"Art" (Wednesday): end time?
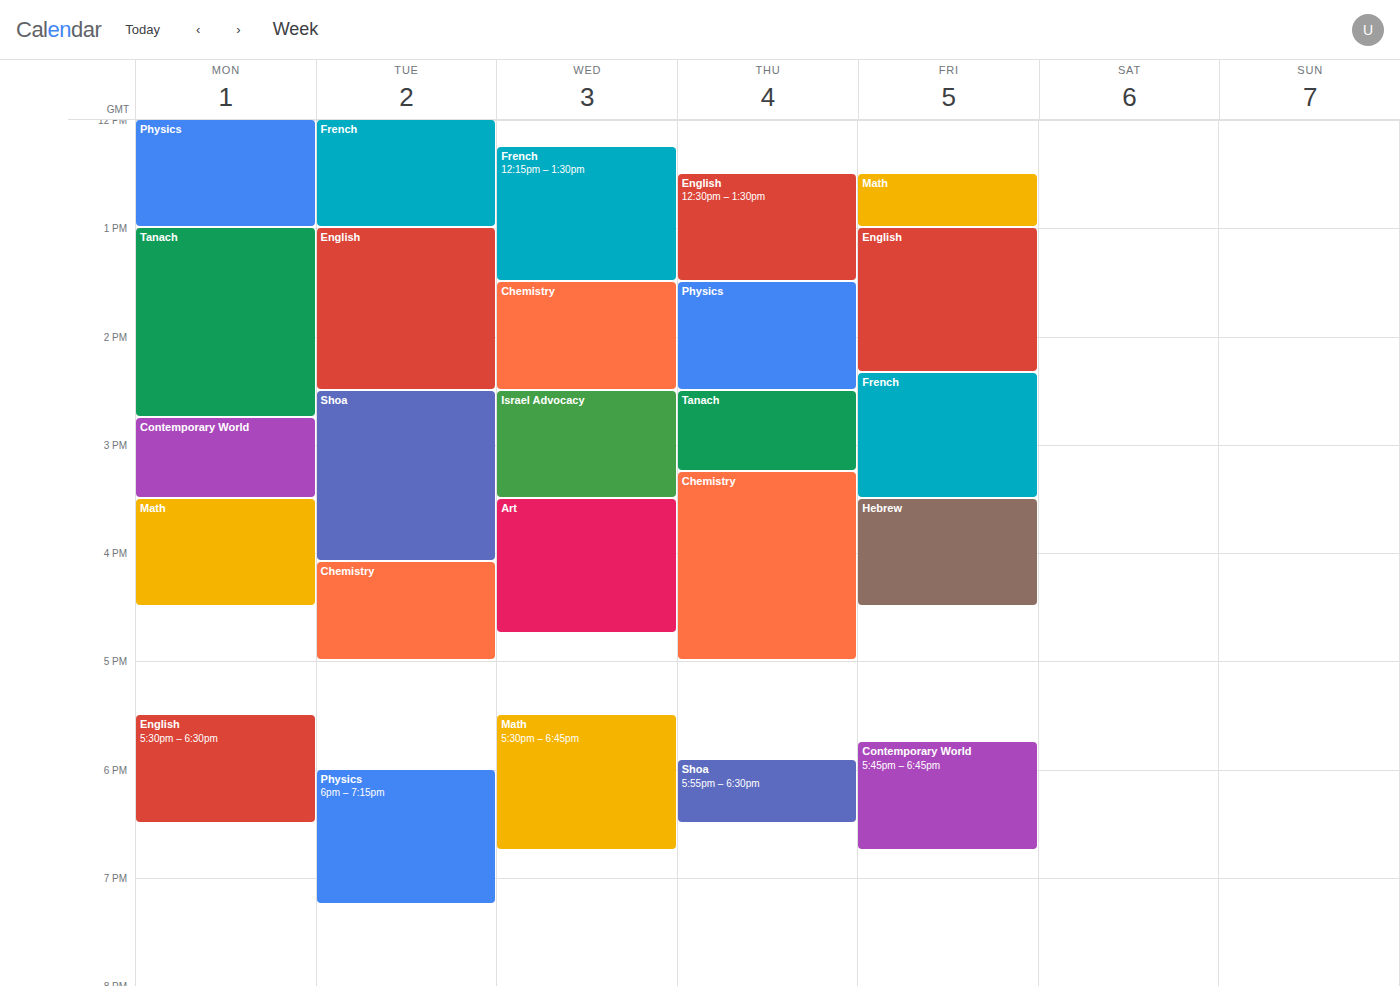
4:45 PM